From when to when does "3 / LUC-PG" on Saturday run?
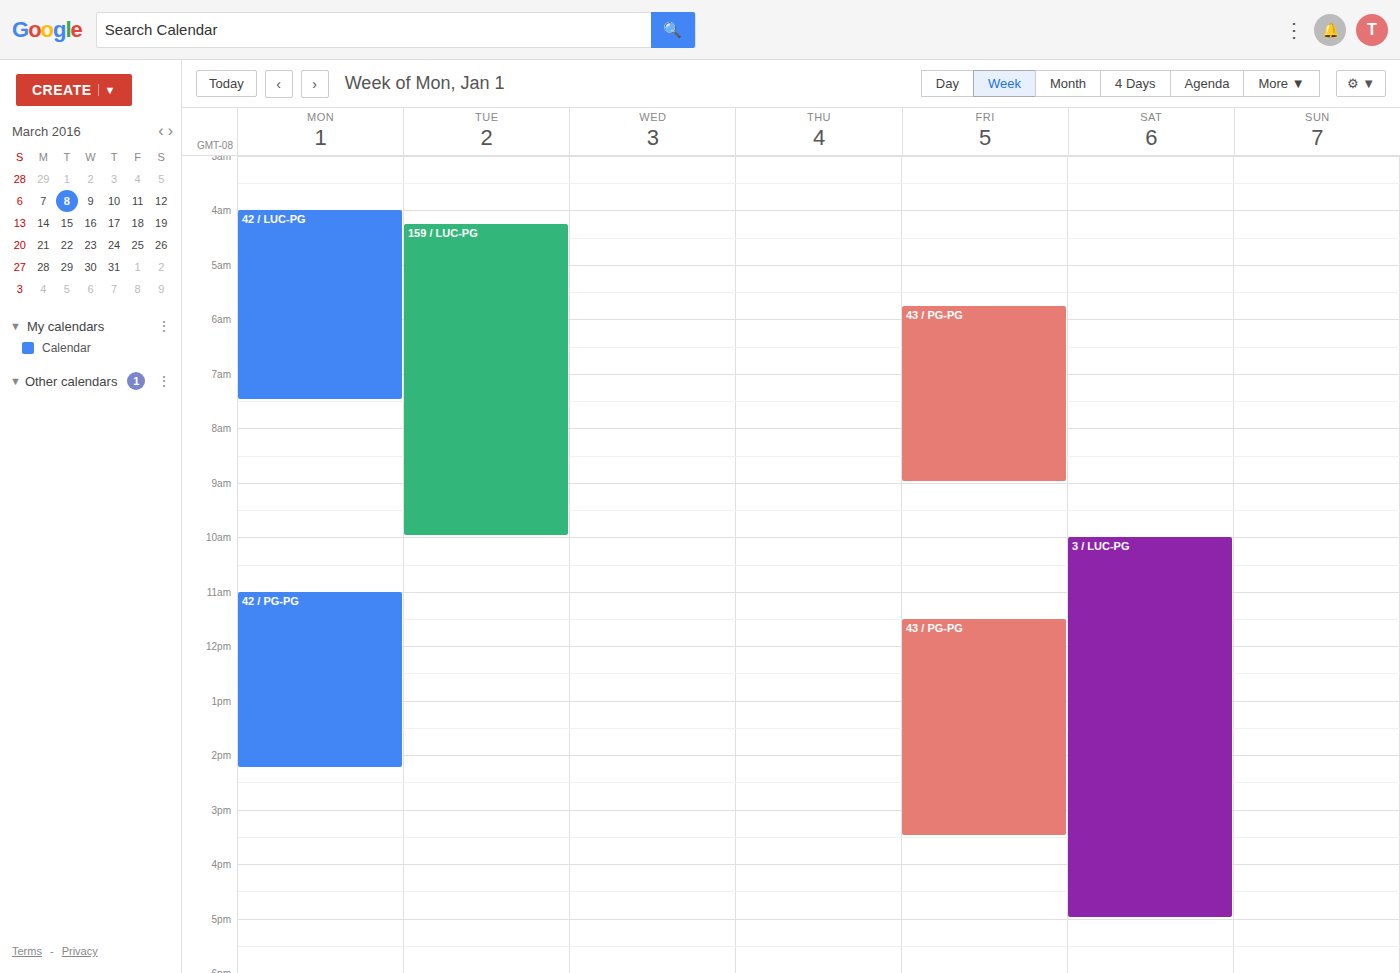
10:00 AM to 5:00 PM